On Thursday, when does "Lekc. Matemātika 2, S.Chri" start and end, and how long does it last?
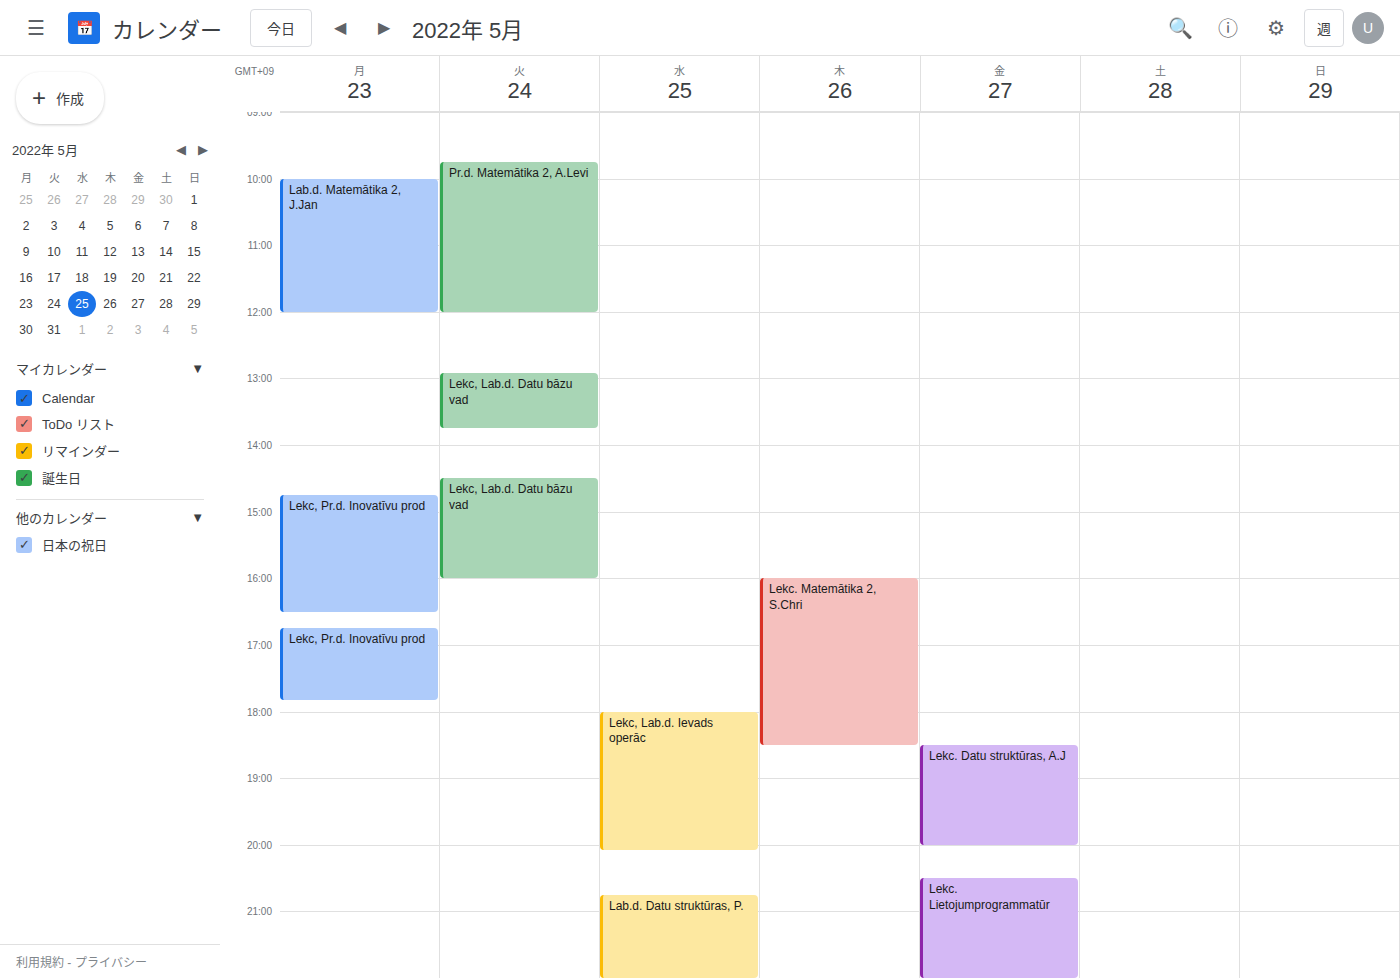
16:00 to 18:30, 2 hours 30 minutes